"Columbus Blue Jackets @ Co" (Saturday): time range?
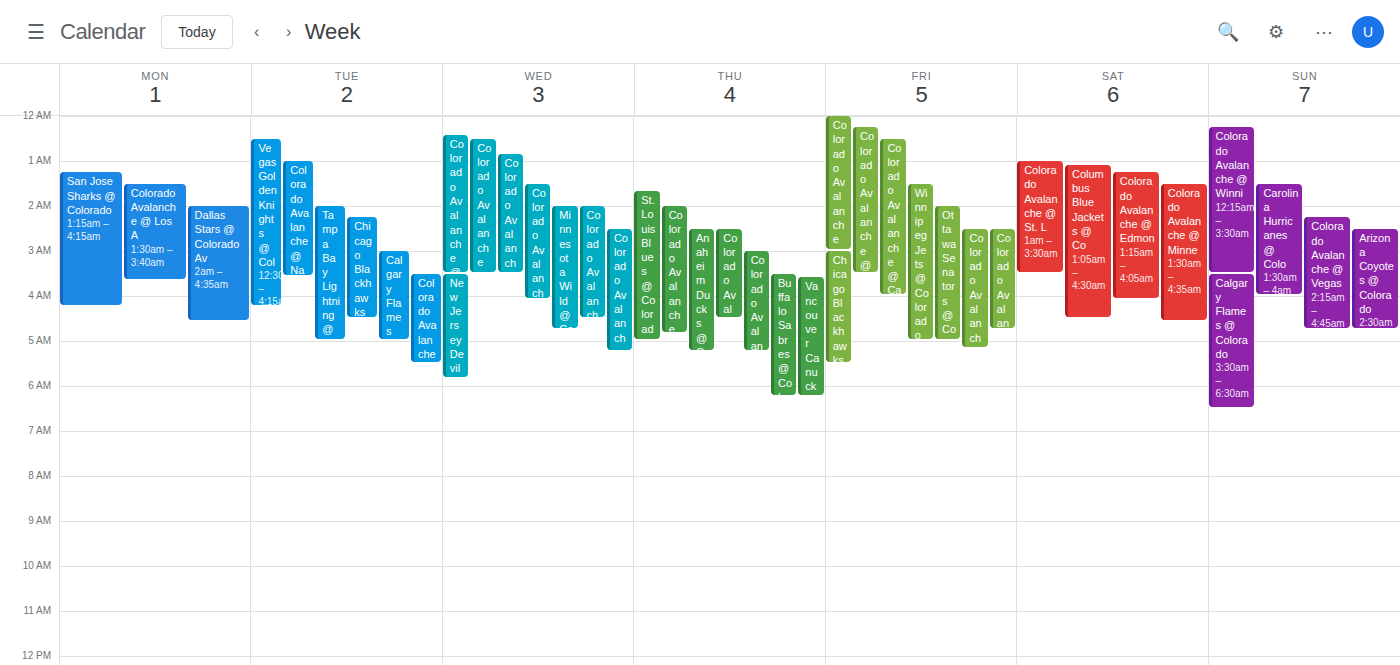
1:05 AM to 4:30 AM